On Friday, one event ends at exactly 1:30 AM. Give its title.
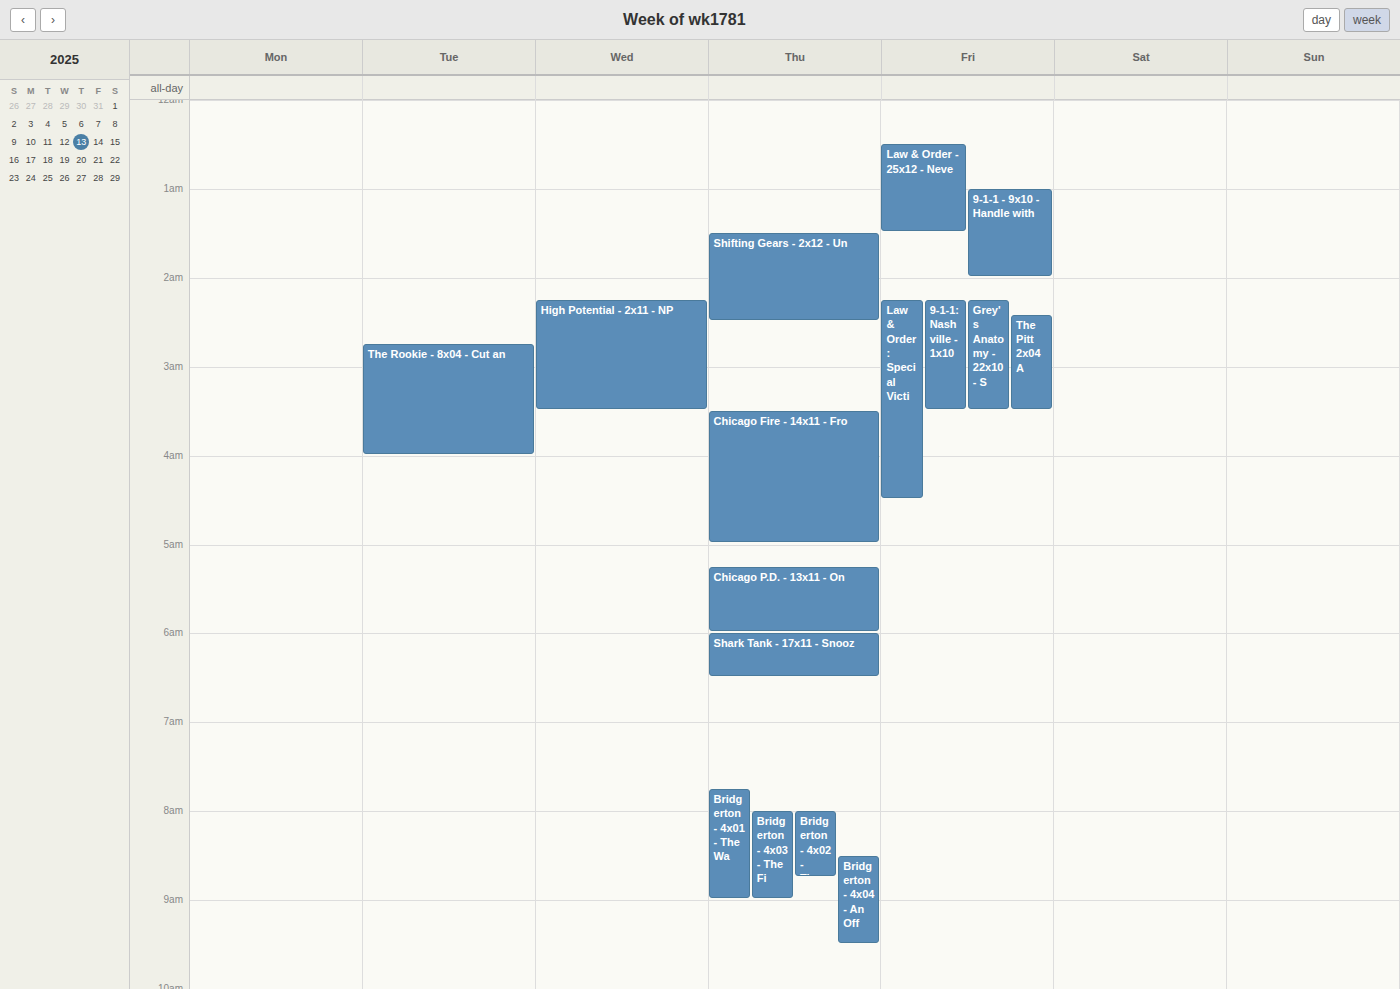
"Law & Order - 25x12 - Neve"